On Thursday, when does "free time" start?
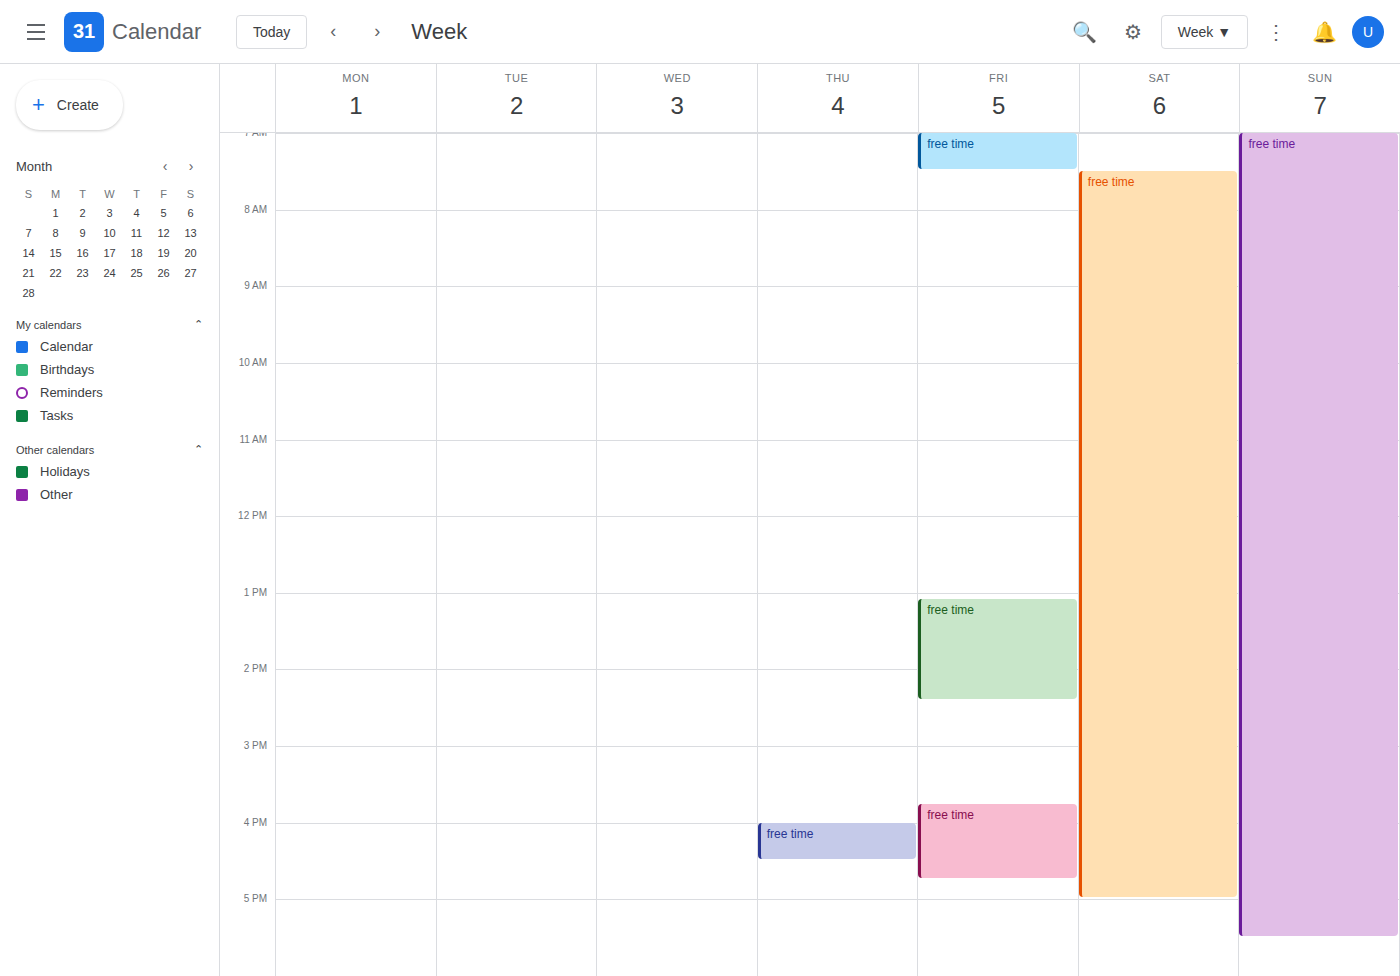
4:00 PM